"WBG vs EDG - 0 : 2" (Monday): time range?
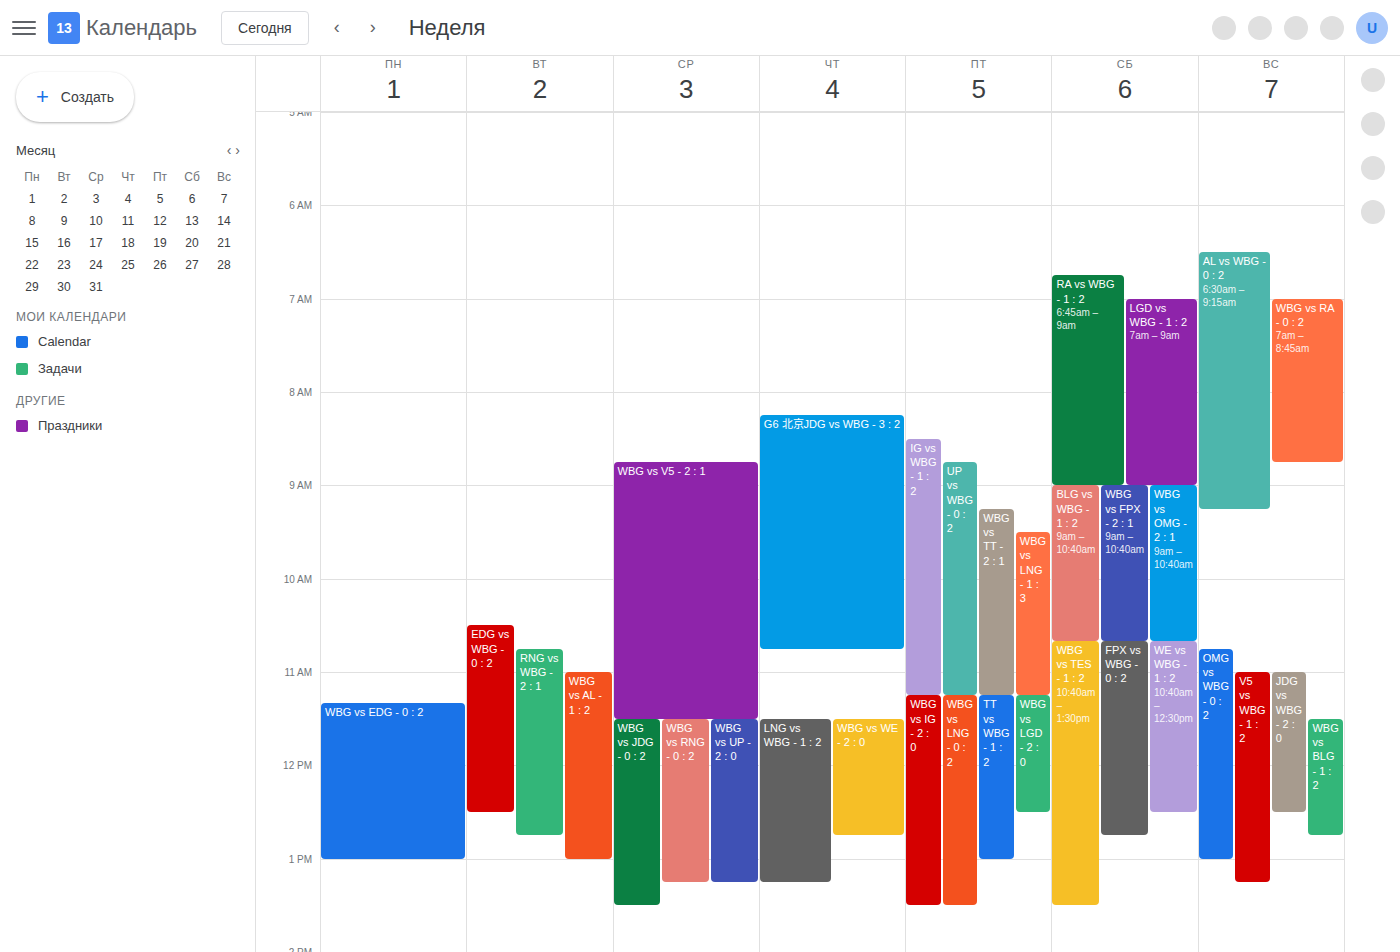
11:20 AM to 1:00 PM